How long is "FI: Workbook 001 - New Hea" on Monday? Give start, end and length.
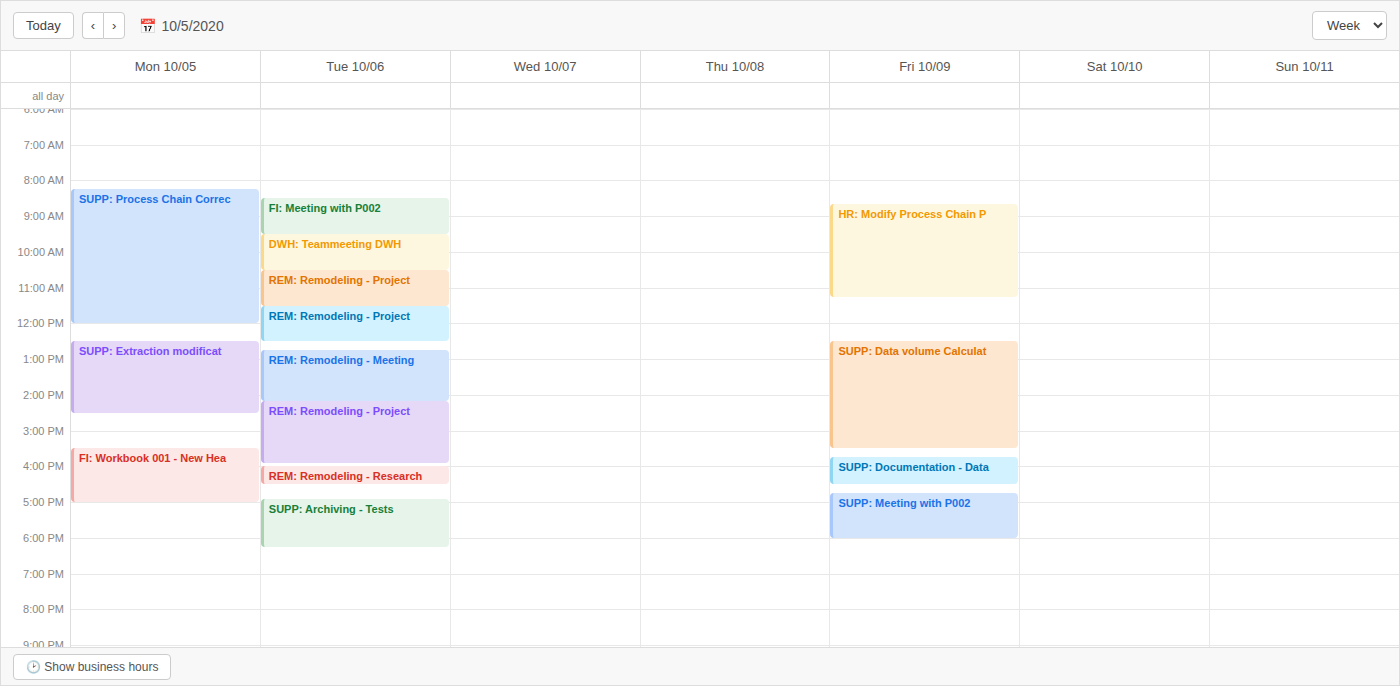
3:30 PM to 5:00 PM, 1 hour 30 minutes